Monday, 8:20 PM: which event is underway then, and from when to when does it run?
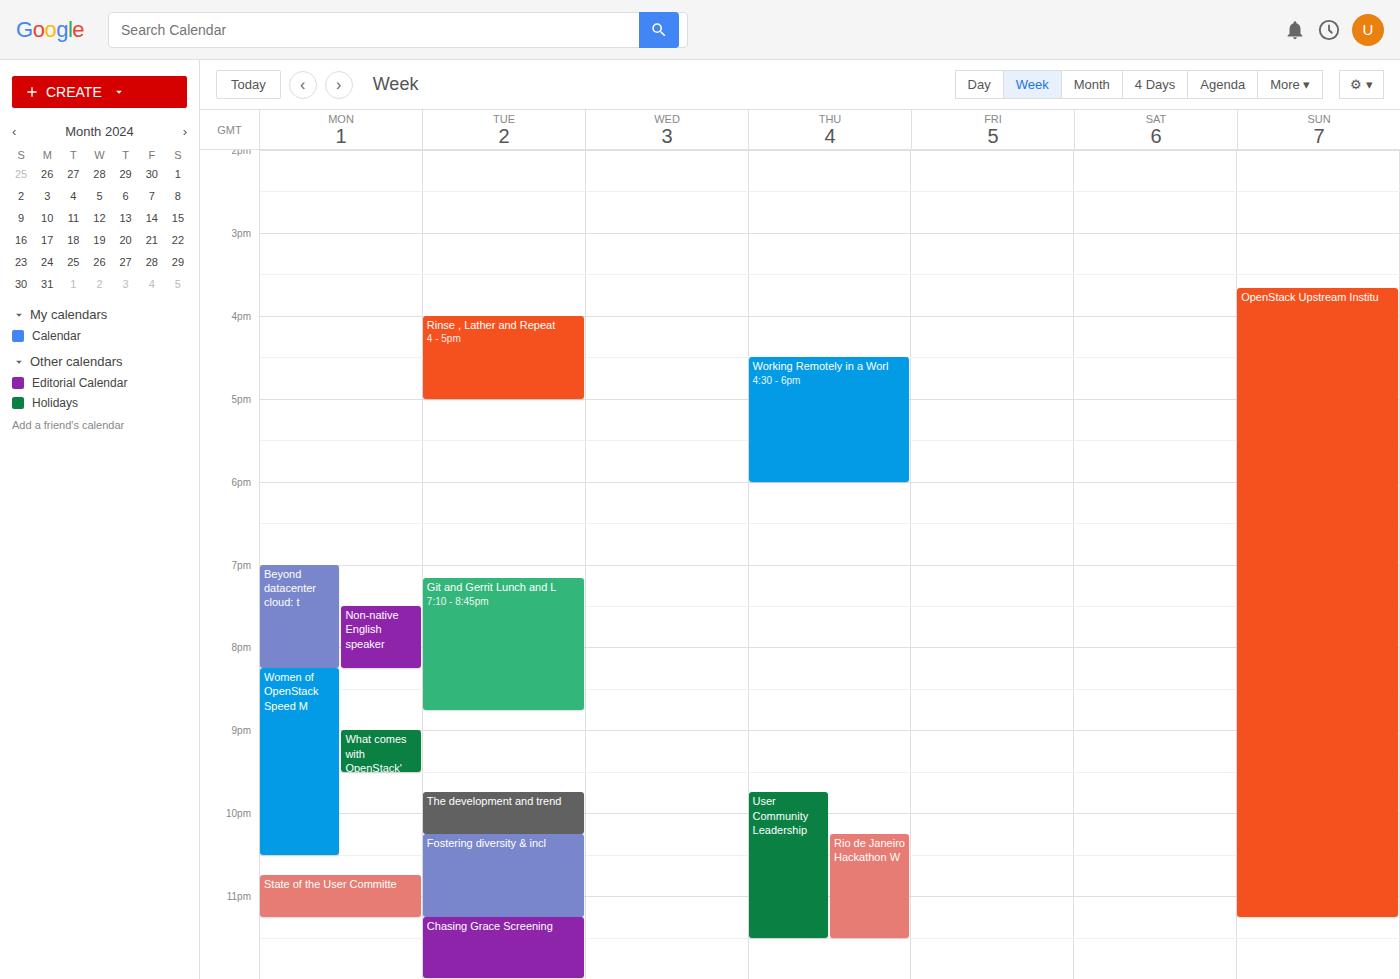
"Women of OpenStack Speed M", 8:15 PM to 10:30 PM